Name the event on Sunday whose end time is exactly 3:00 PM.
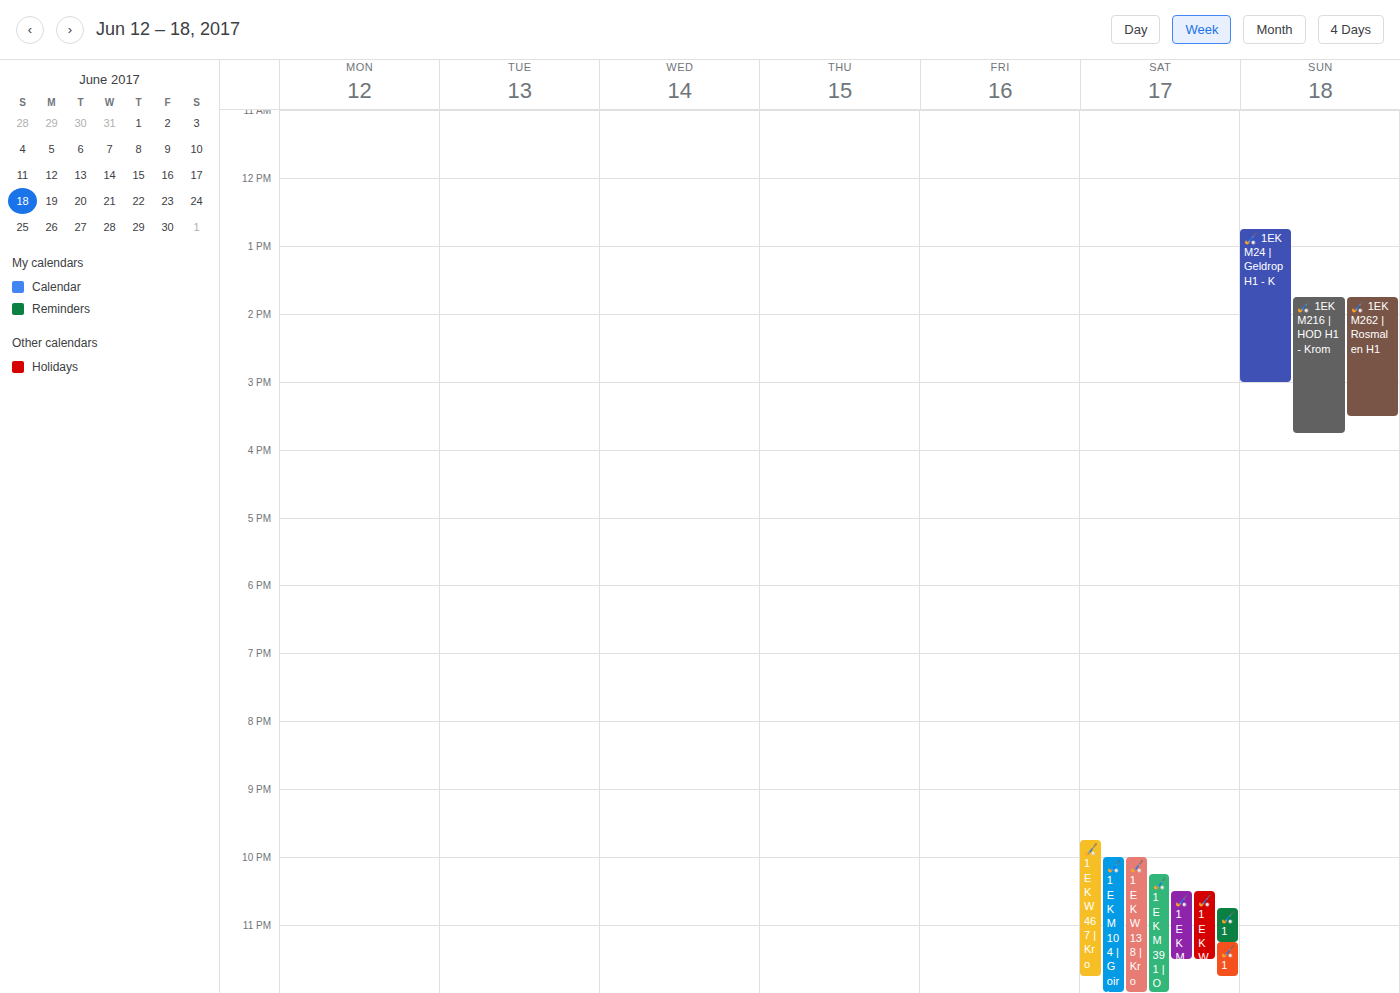
"🏑 1EK M24 | Geldrop H1 - K"